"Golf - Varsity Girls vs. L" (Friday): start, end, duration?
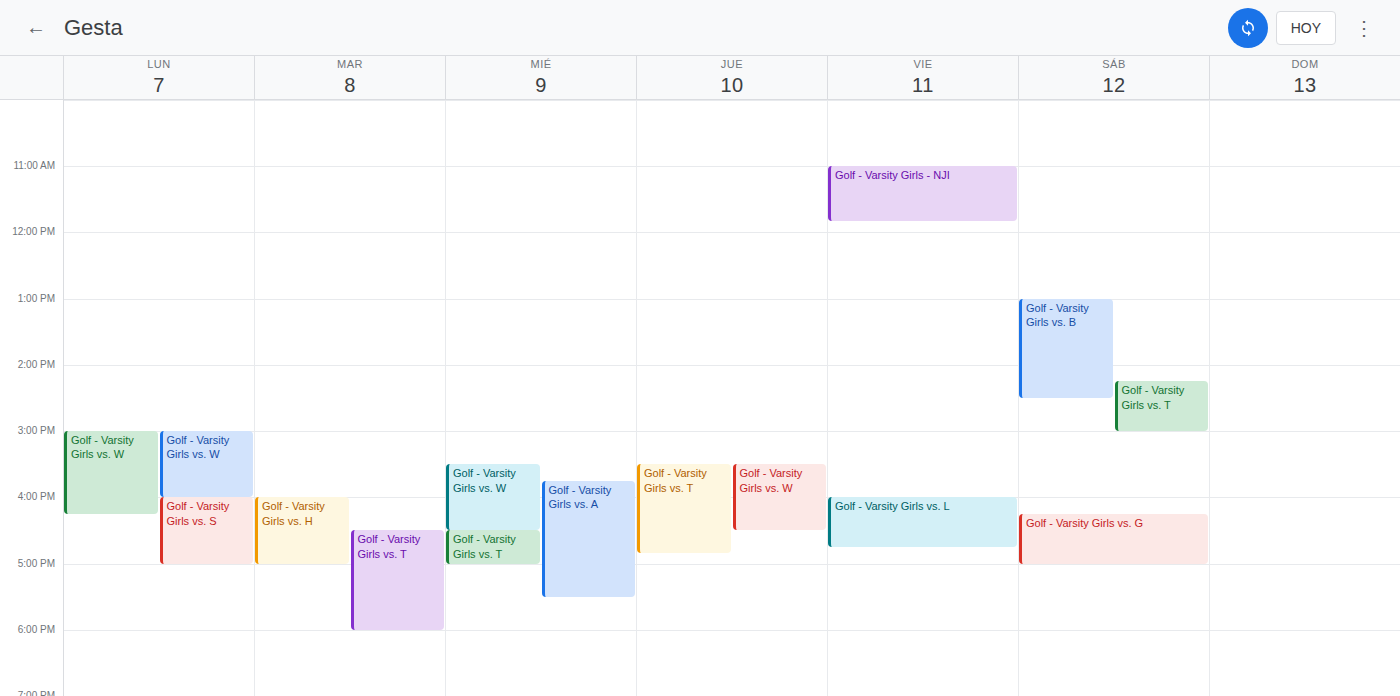
4:00 PM to 4:45 PM, 45 minutes